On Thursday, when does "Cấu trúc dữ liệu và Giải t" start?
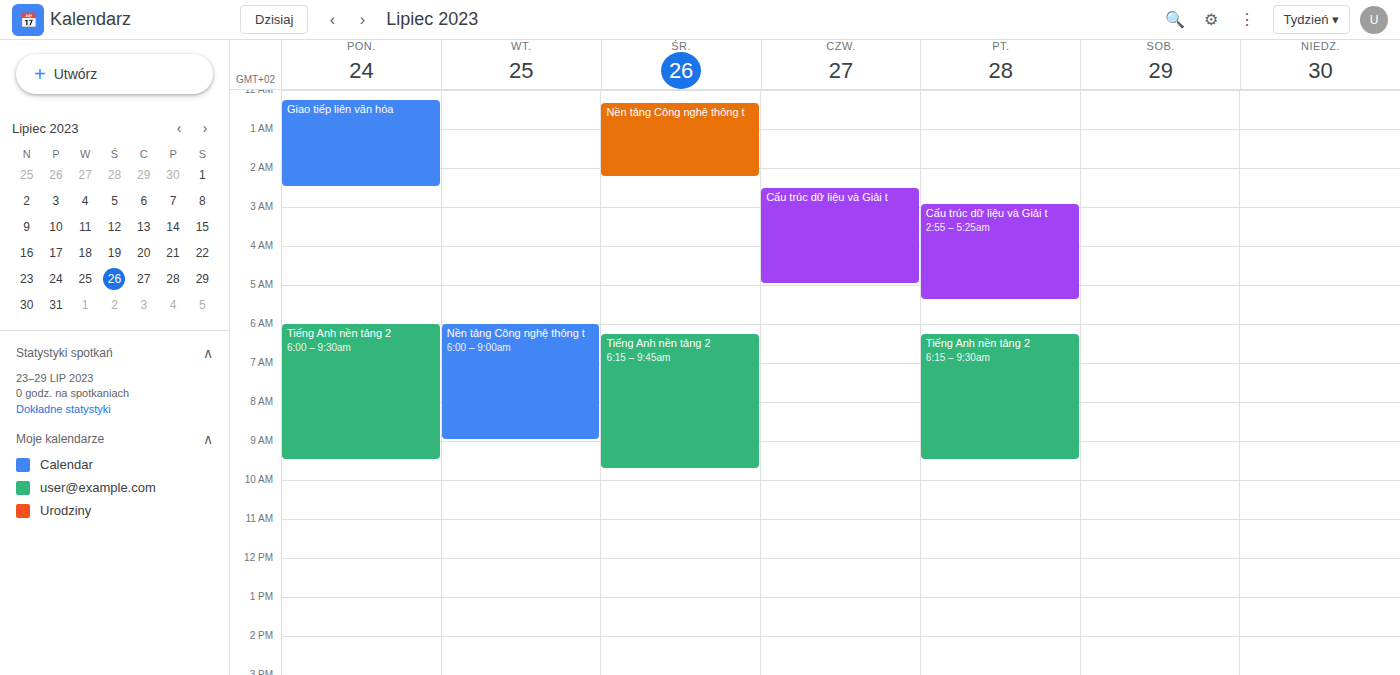
2:30 AM